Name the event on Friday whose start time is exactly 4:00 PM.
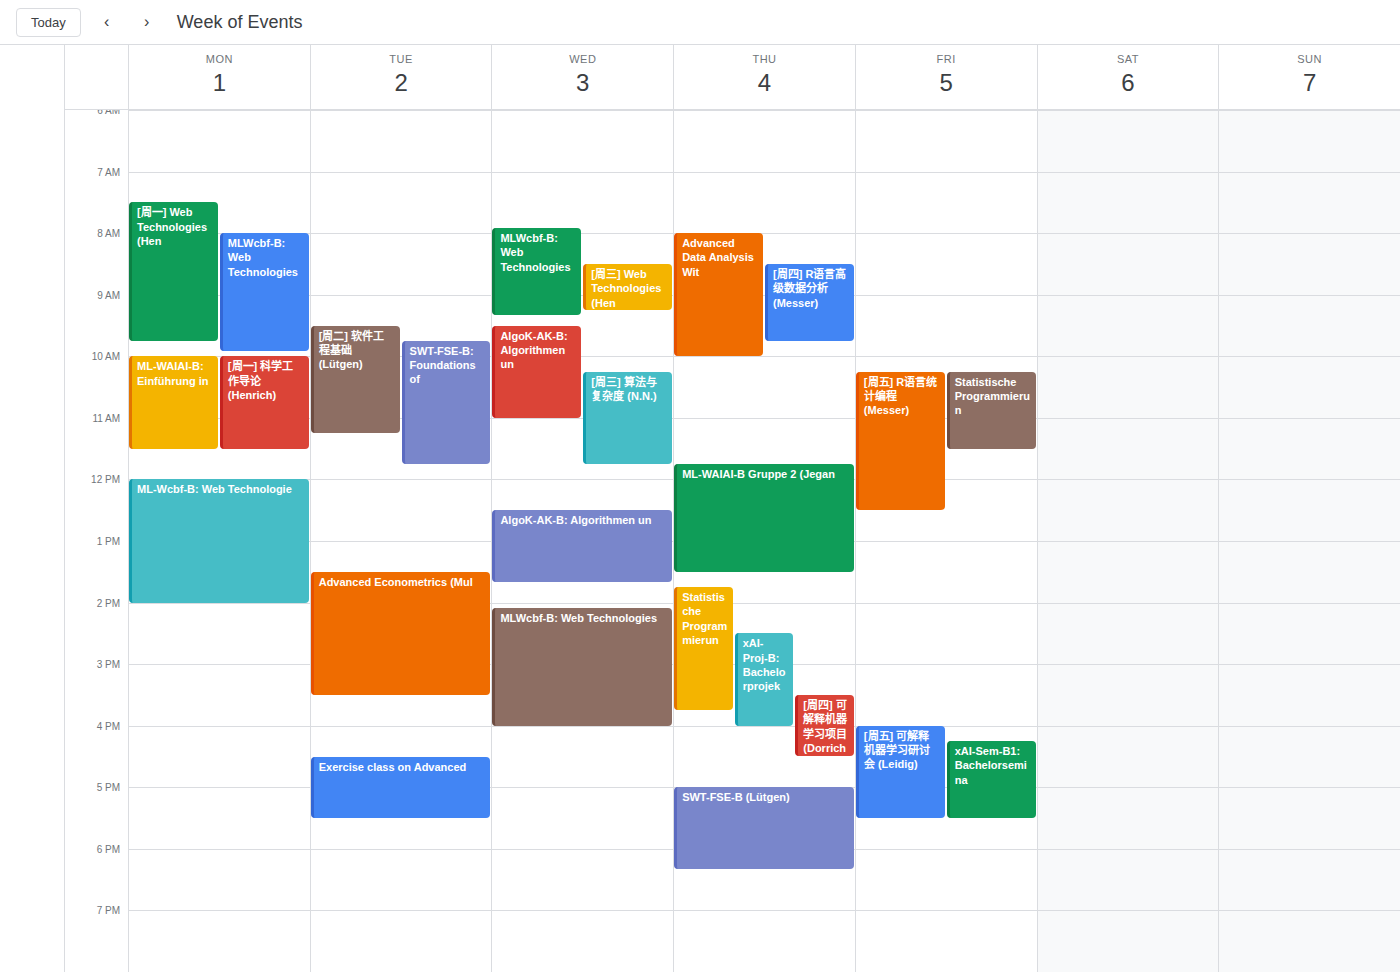
"[周五] 可解释机器学习研讨会 (Leidig)"